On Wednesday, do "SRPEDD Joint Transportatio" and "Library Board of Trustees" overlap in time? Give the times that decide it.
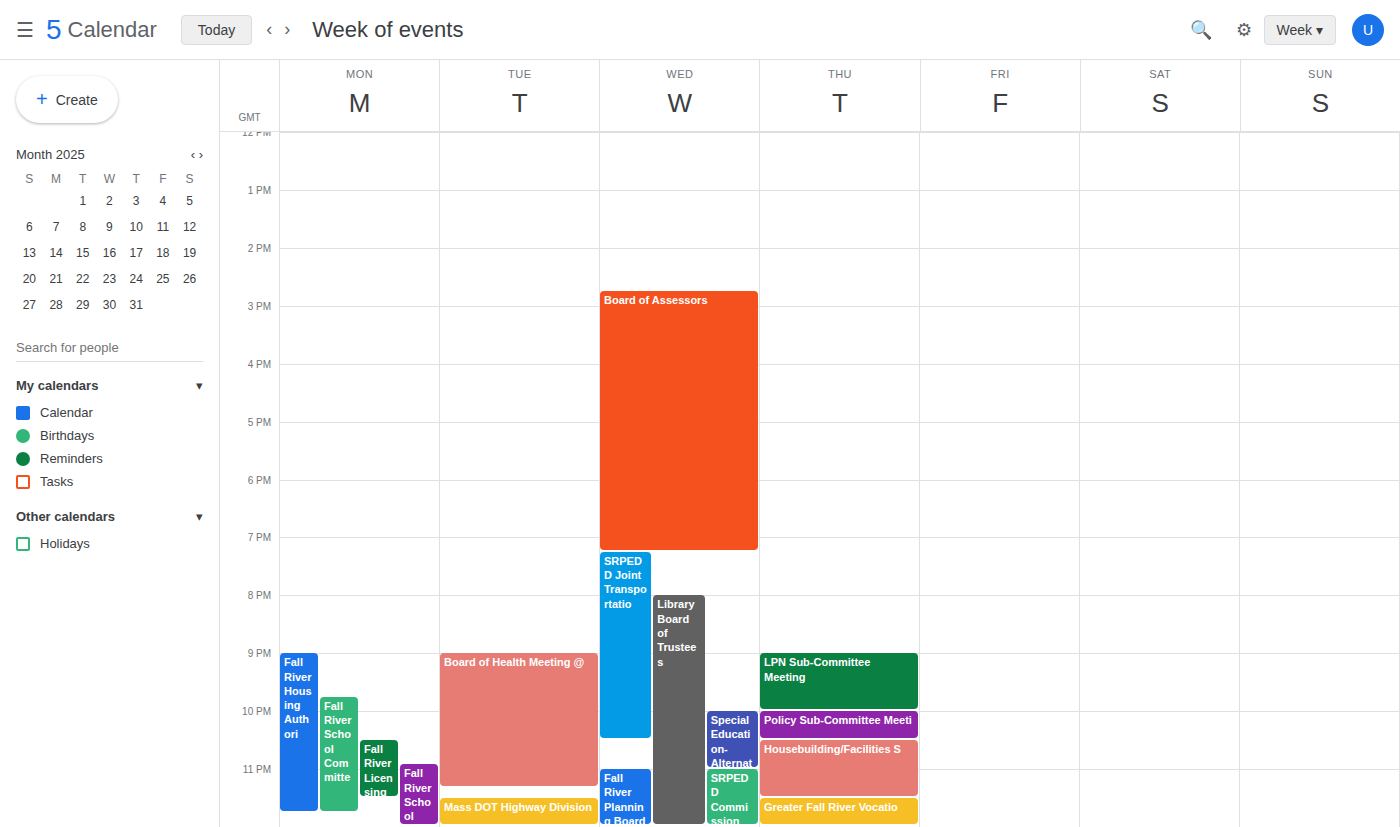
"Library Board of Trustees" starts at 8:00 PM, before "SRPEDD Joint Transportatio" ends at 10:30 PM -- they overlap.